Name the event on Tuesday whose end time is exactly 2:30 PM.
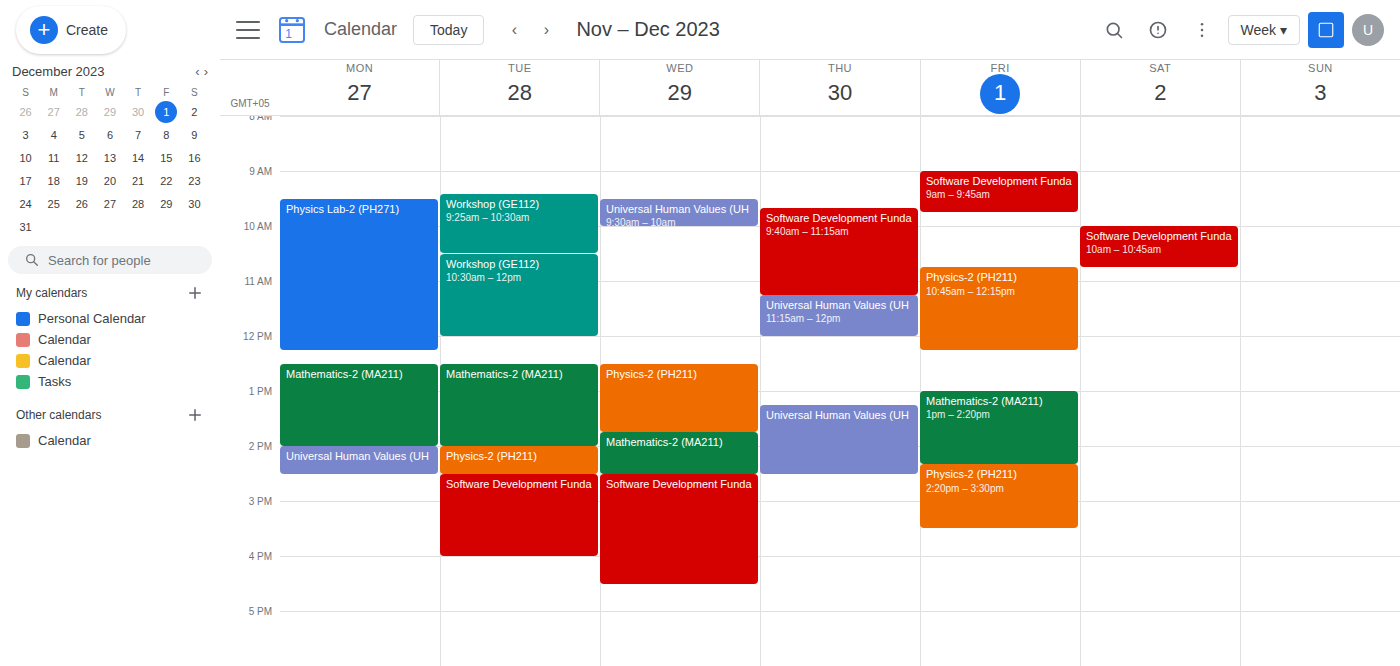
"Physics-2 (PH211)"